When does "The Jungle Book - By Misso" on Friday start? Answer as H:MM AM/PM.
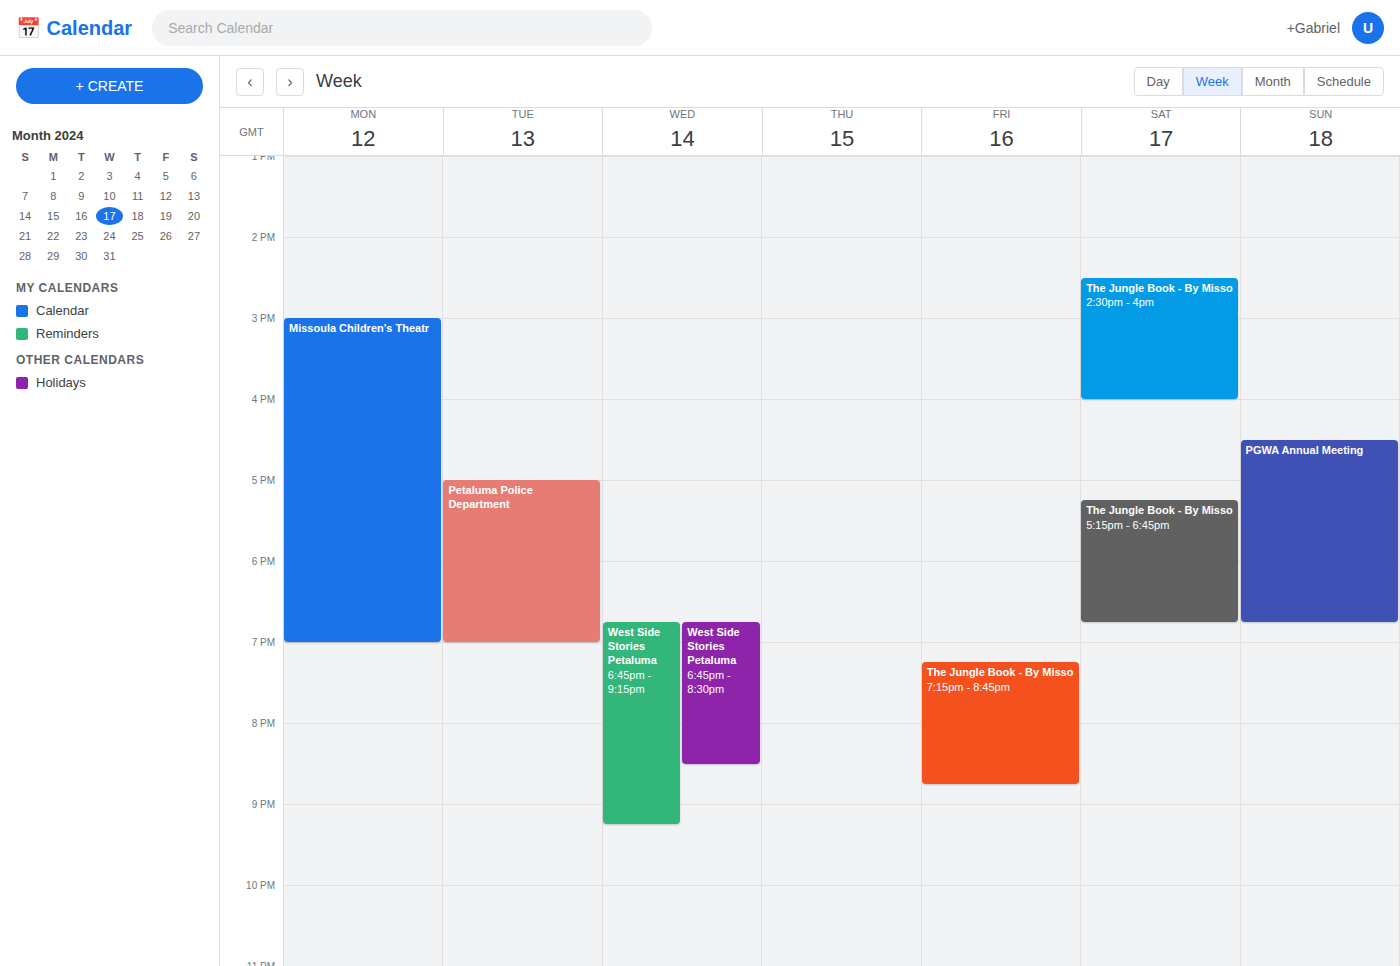
7:15 PM